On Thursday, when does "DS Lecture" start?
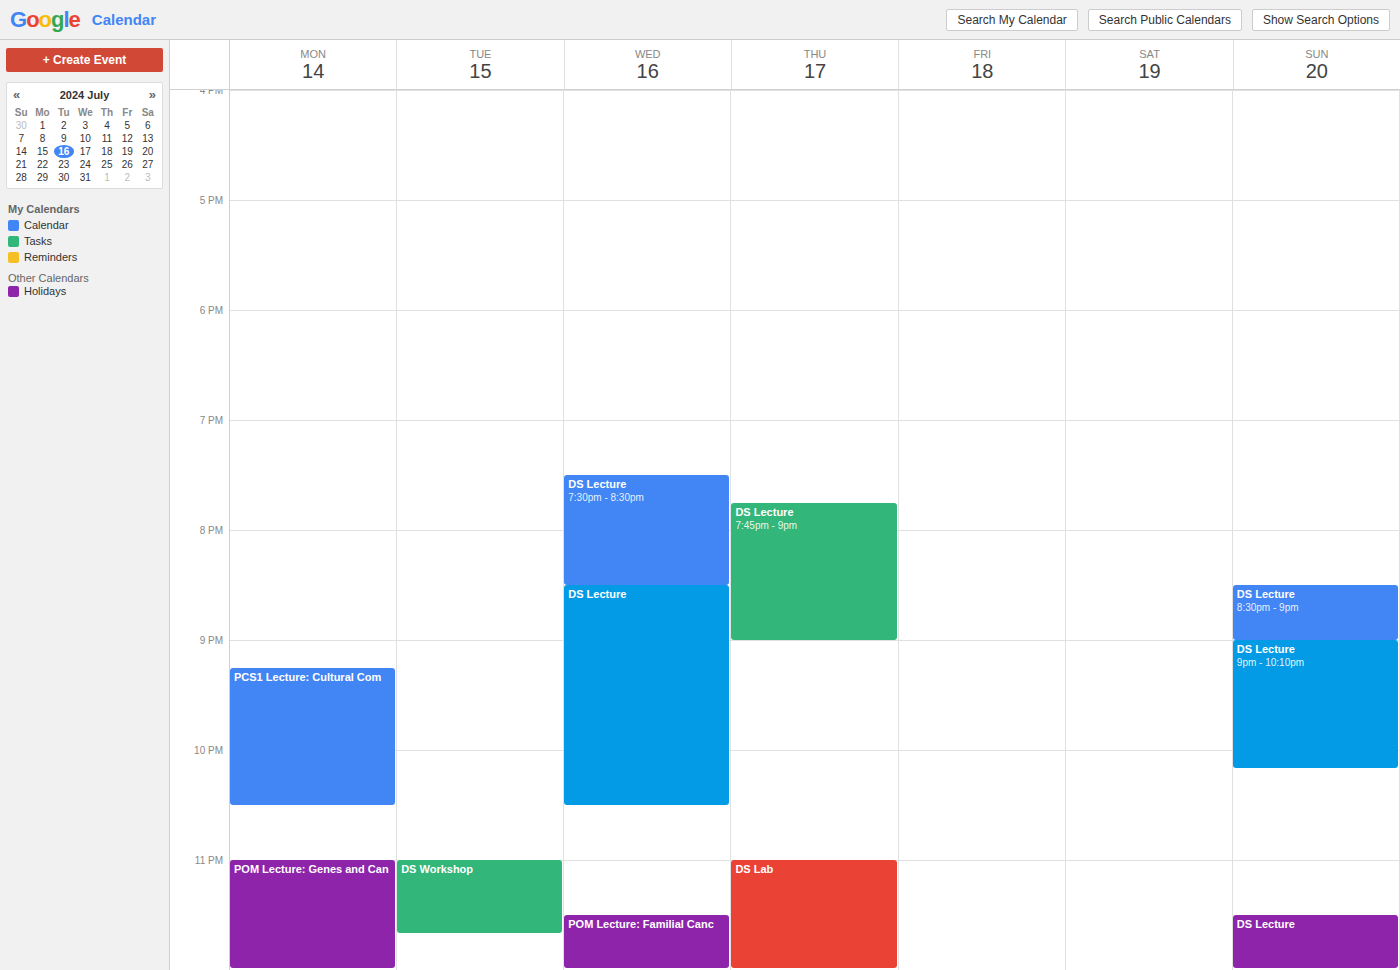
19:45